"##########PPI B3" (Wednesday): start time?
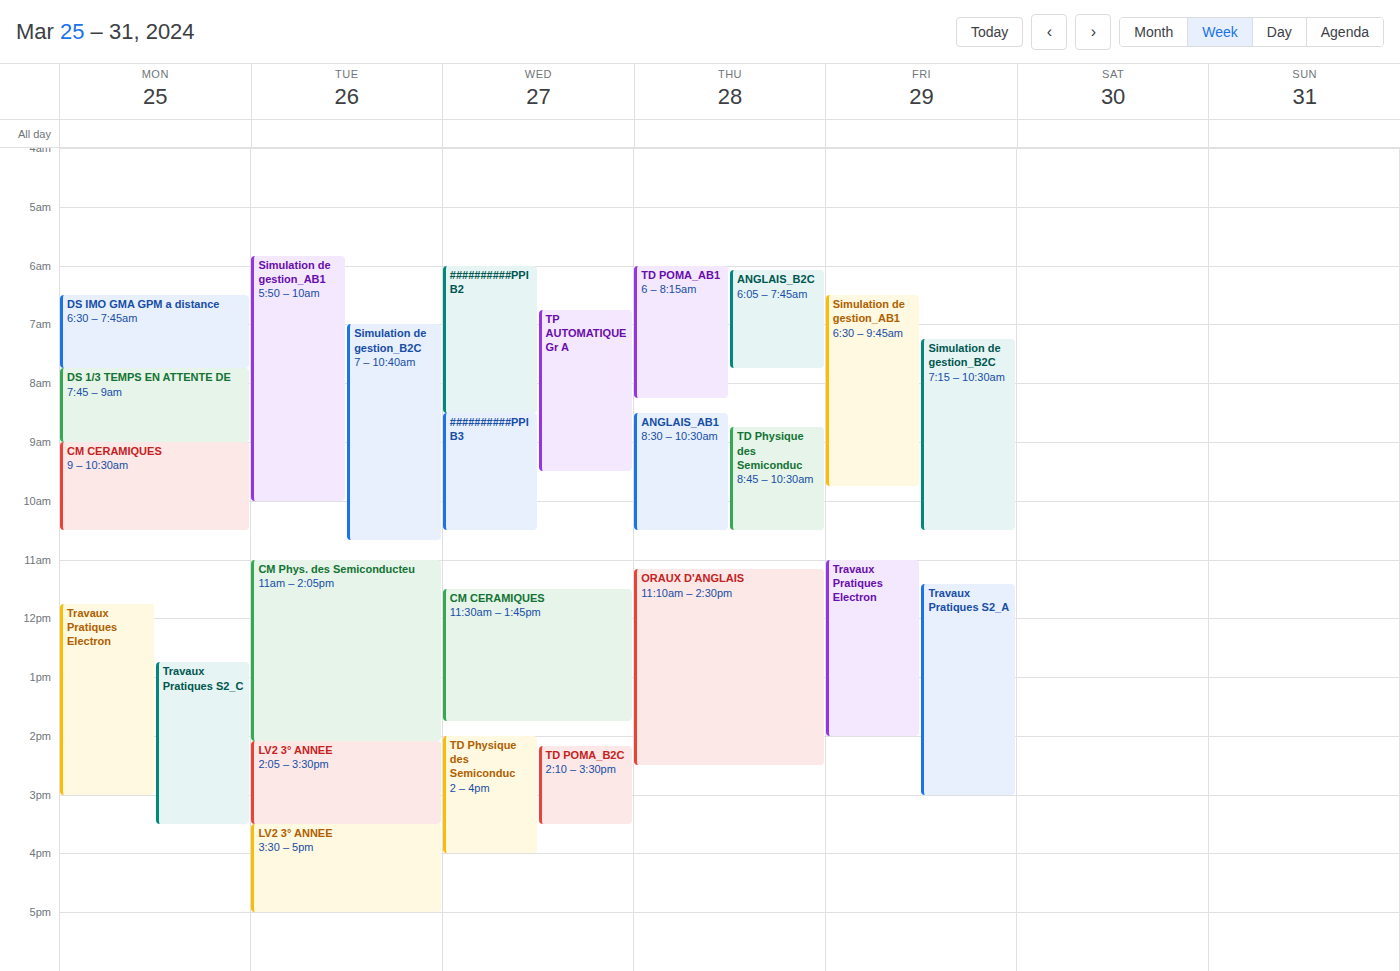
8:30 AM